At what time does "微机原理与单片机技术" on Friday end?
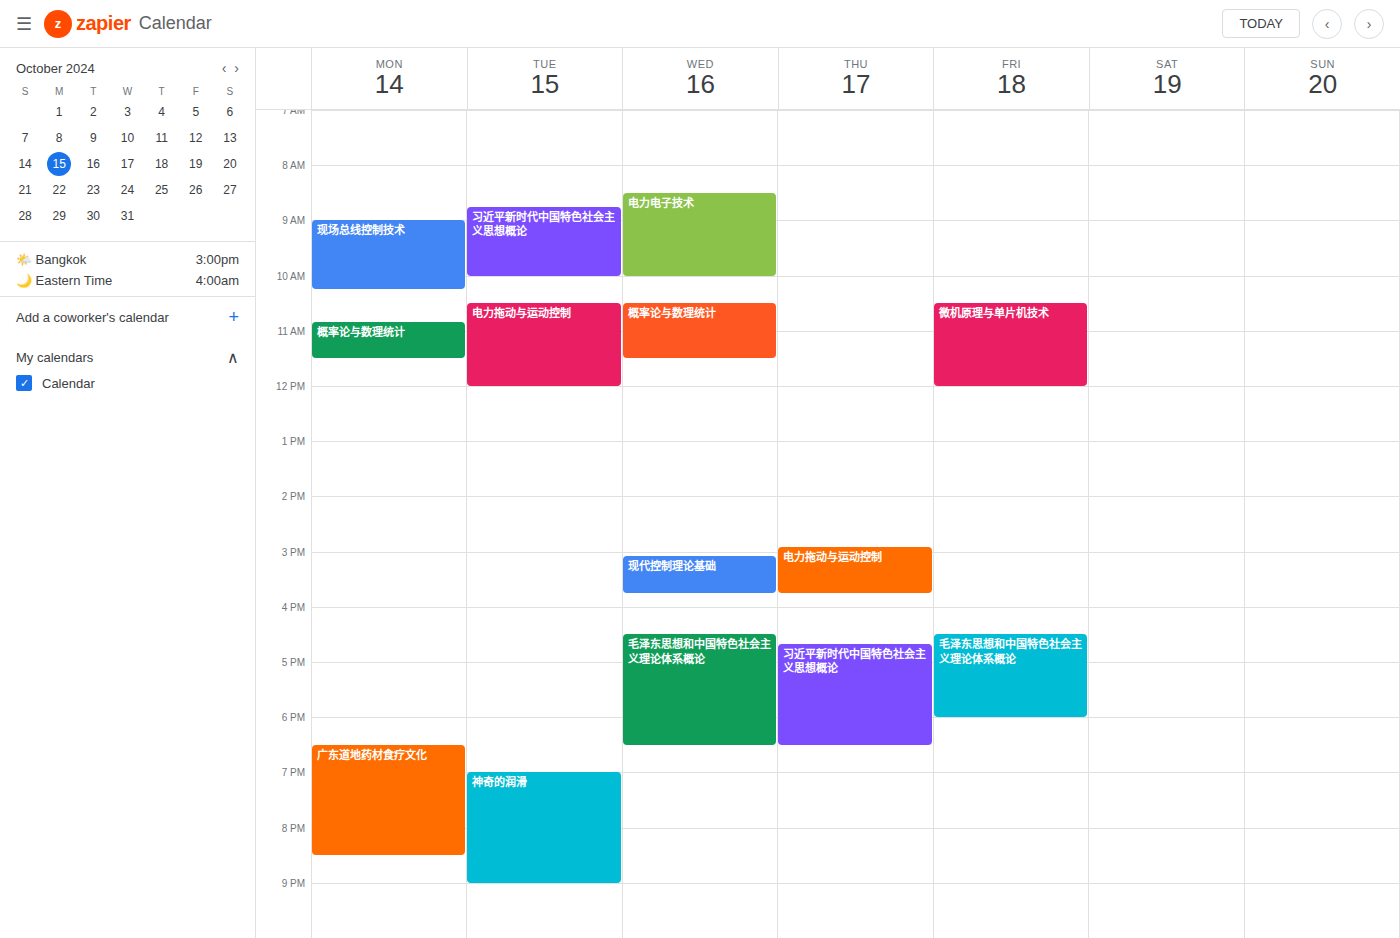
12:00 PM